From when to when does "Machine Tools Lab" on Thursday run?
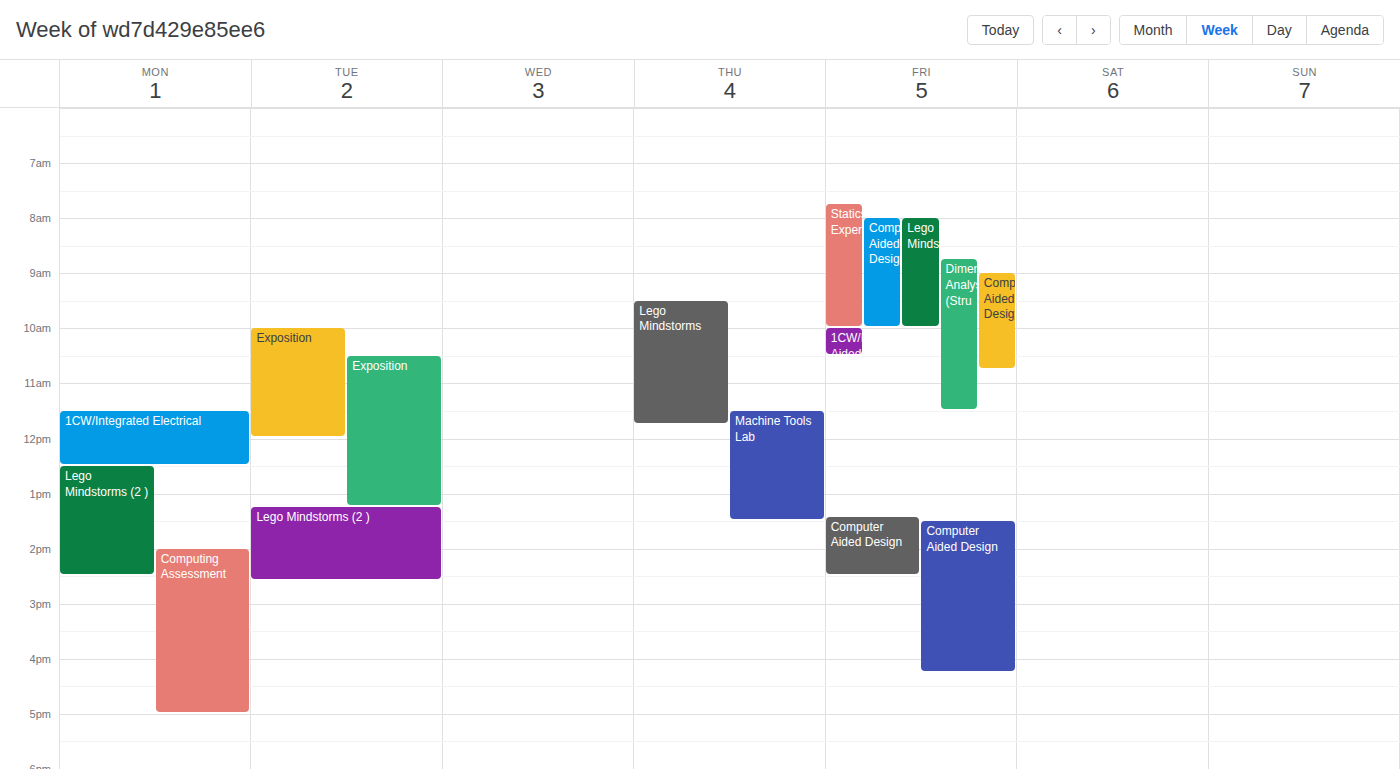
11:30 to 13:30